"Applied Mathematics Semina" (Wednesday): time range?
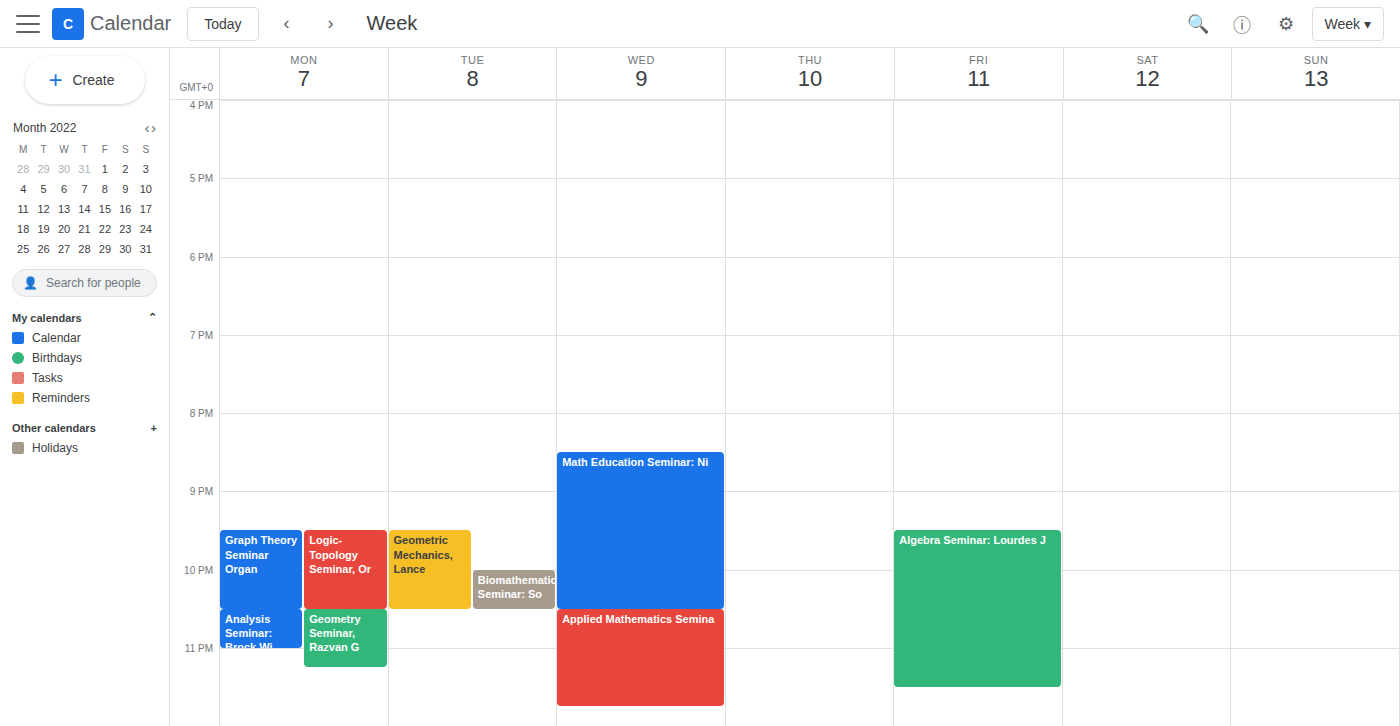
10:30 PM to 11:45 PM